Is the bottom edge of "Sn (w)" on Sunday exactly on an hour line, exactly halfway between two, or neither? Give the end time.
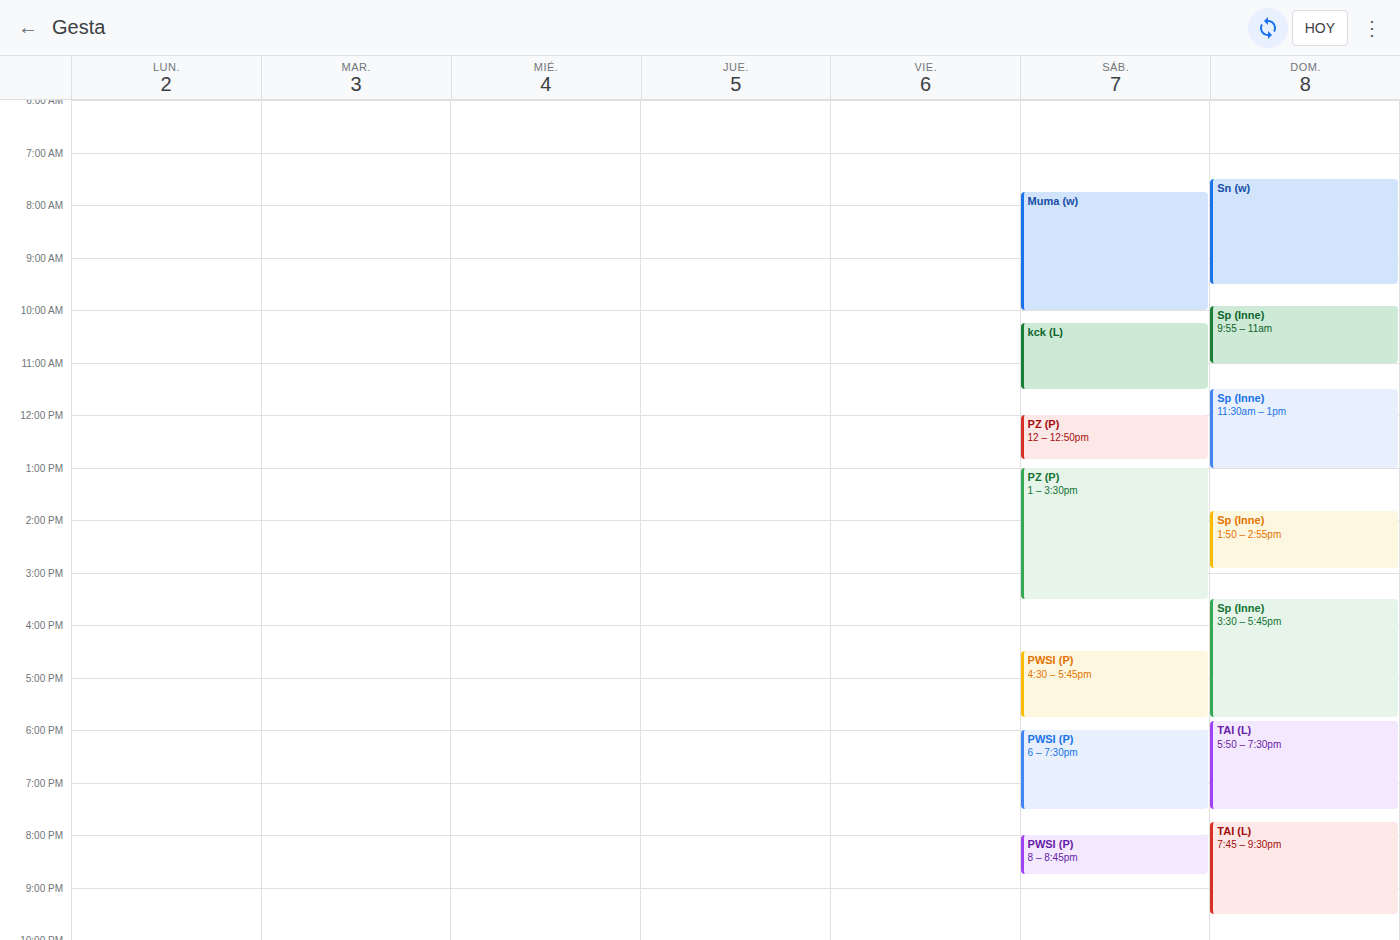
9:30 AM -- halfway between the 9 AM and 10 AM lines.